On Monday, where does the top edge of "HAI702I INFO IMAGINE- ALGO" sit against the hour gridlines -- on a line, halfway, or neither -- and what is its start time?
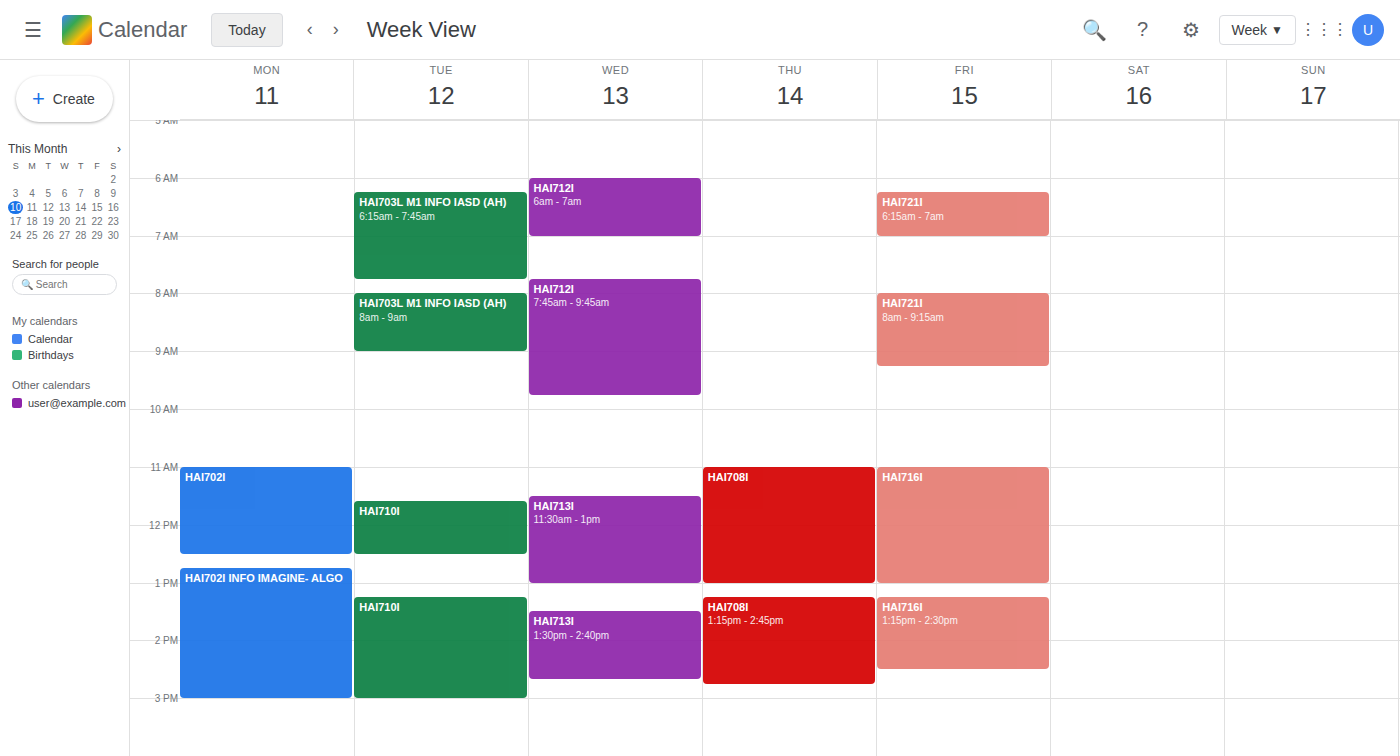
12:45 PM -- neither: three quarters of the way from the 12 PM line to the 1 PM line.